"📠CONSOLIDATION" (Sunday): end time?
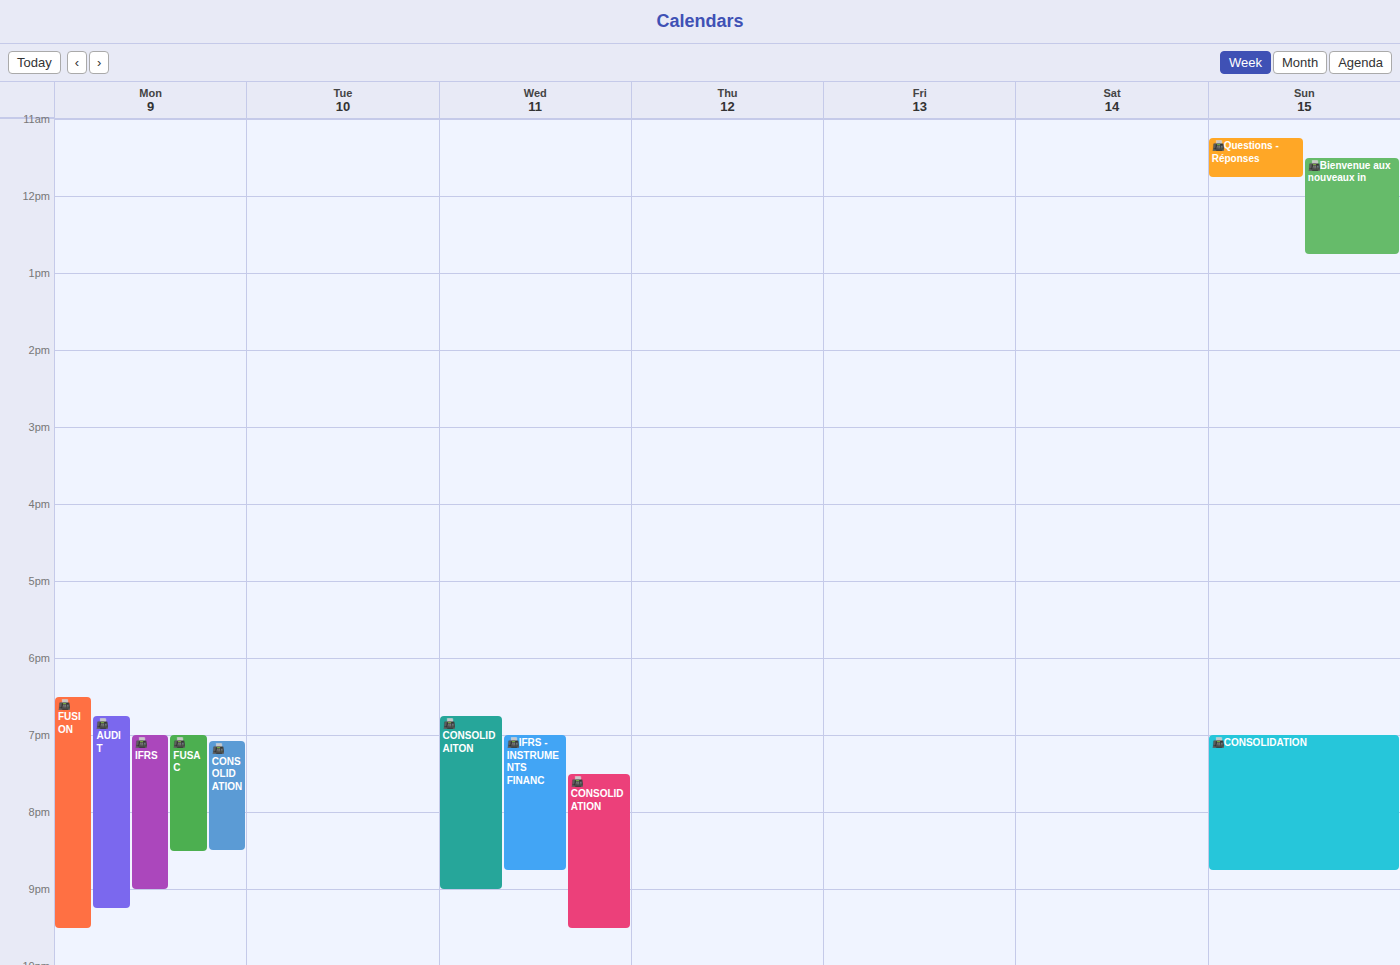
8:45 PM